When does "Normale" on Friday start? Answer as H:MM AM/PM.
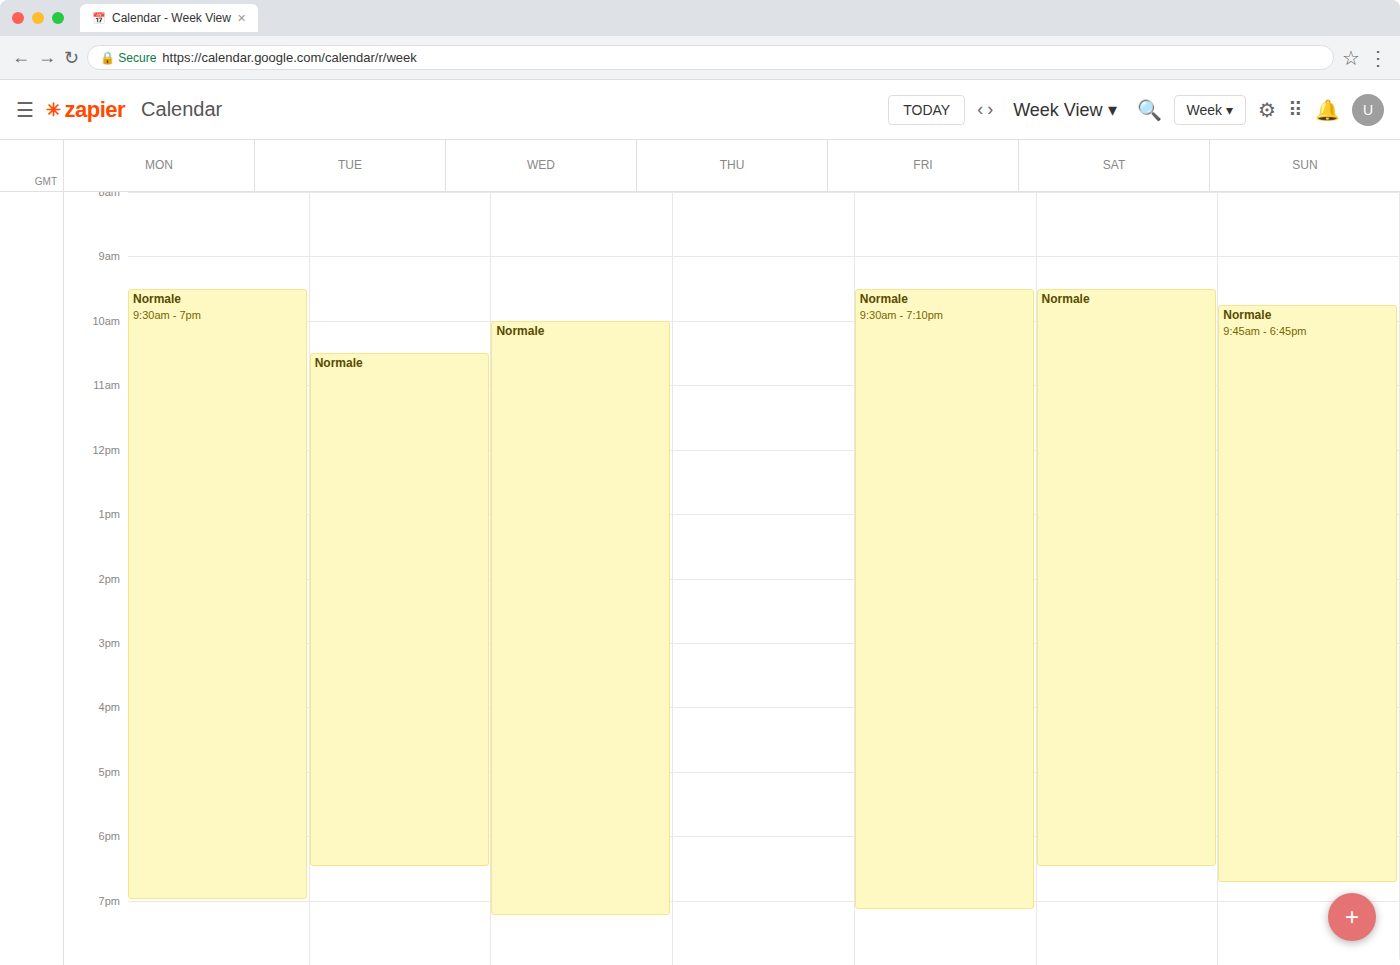
9:30 AM